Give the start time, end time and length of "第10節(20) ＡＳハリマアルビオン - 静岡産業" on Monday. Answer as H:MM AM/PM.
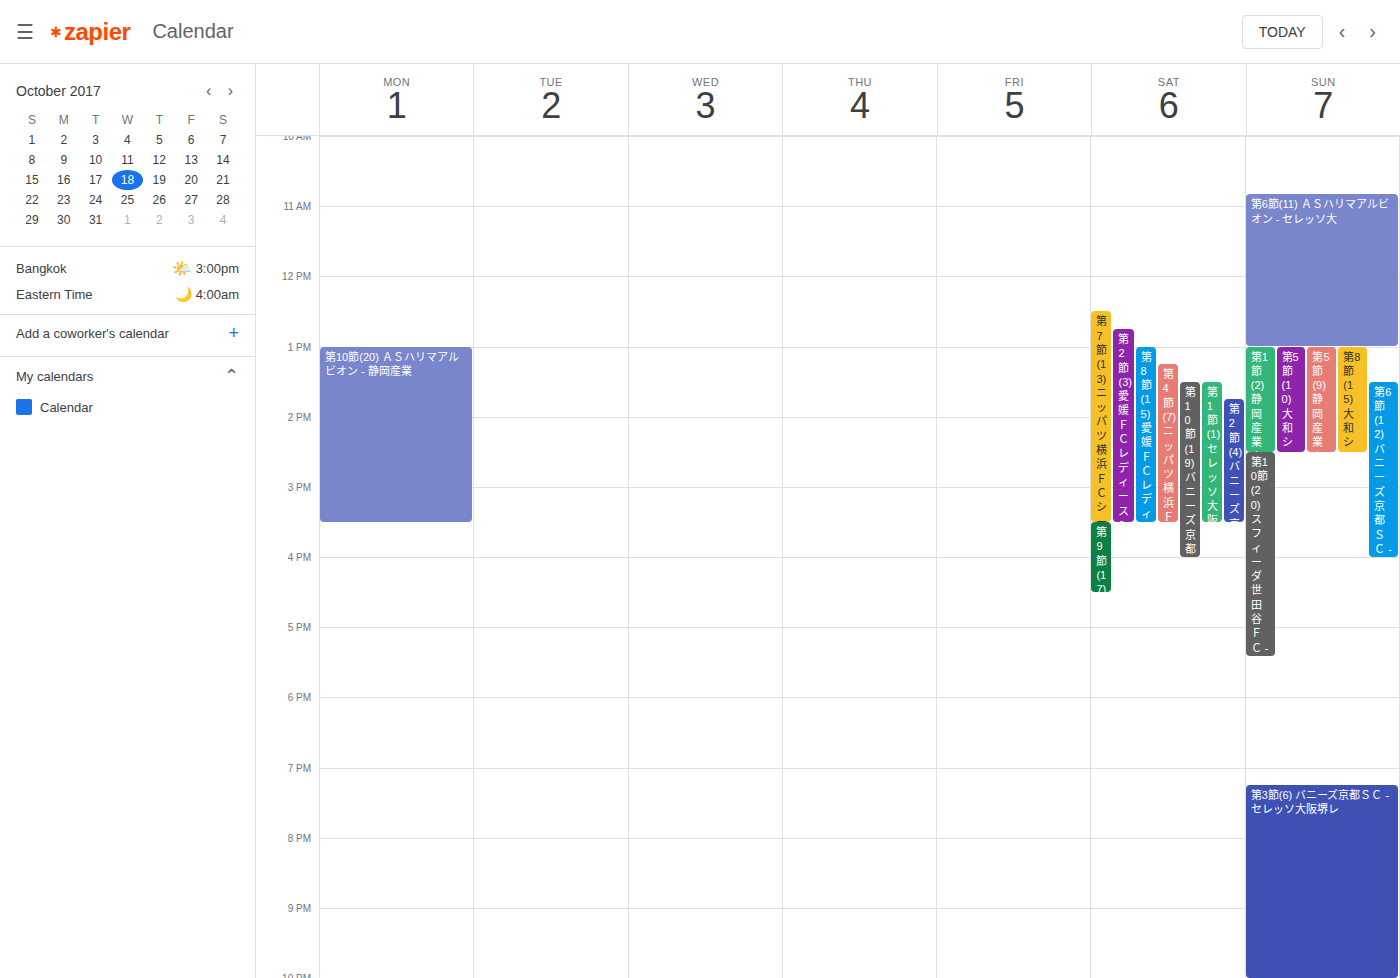
1:00 PM to 3:30 PM, 2 hours 30 minutes